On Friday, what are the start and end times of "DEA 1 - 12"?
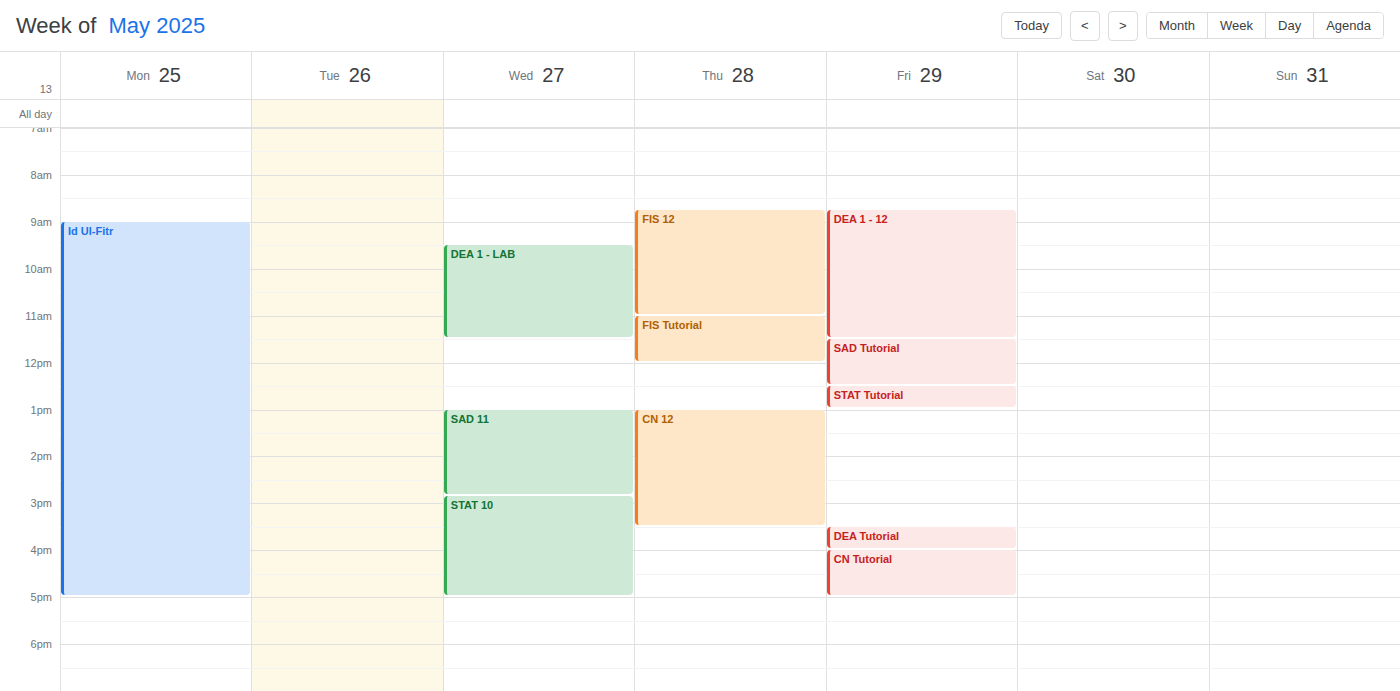
8:45 AM to 11:30 AM